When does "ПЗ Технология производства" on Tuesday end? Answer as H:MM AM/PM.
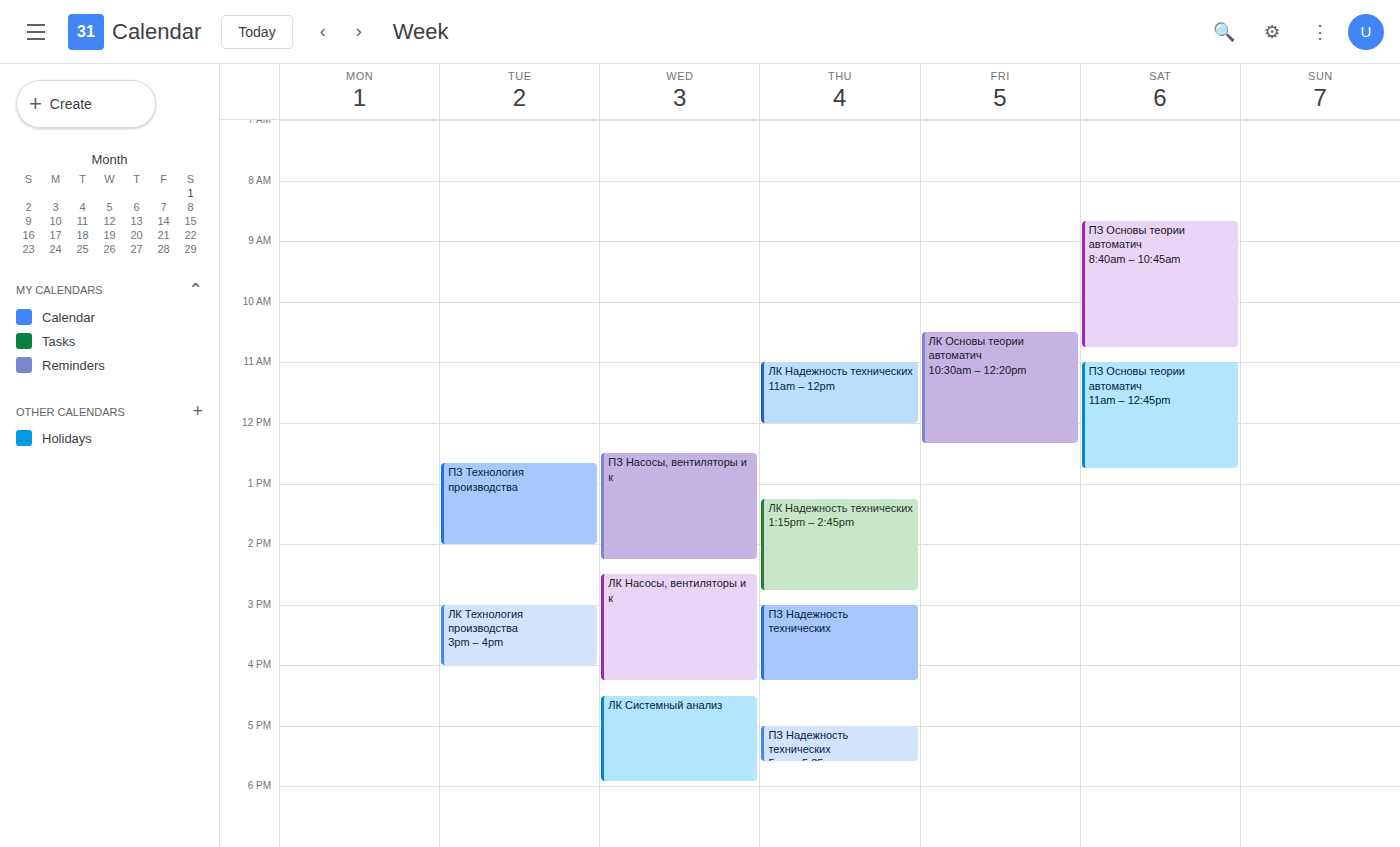
2:00 PM